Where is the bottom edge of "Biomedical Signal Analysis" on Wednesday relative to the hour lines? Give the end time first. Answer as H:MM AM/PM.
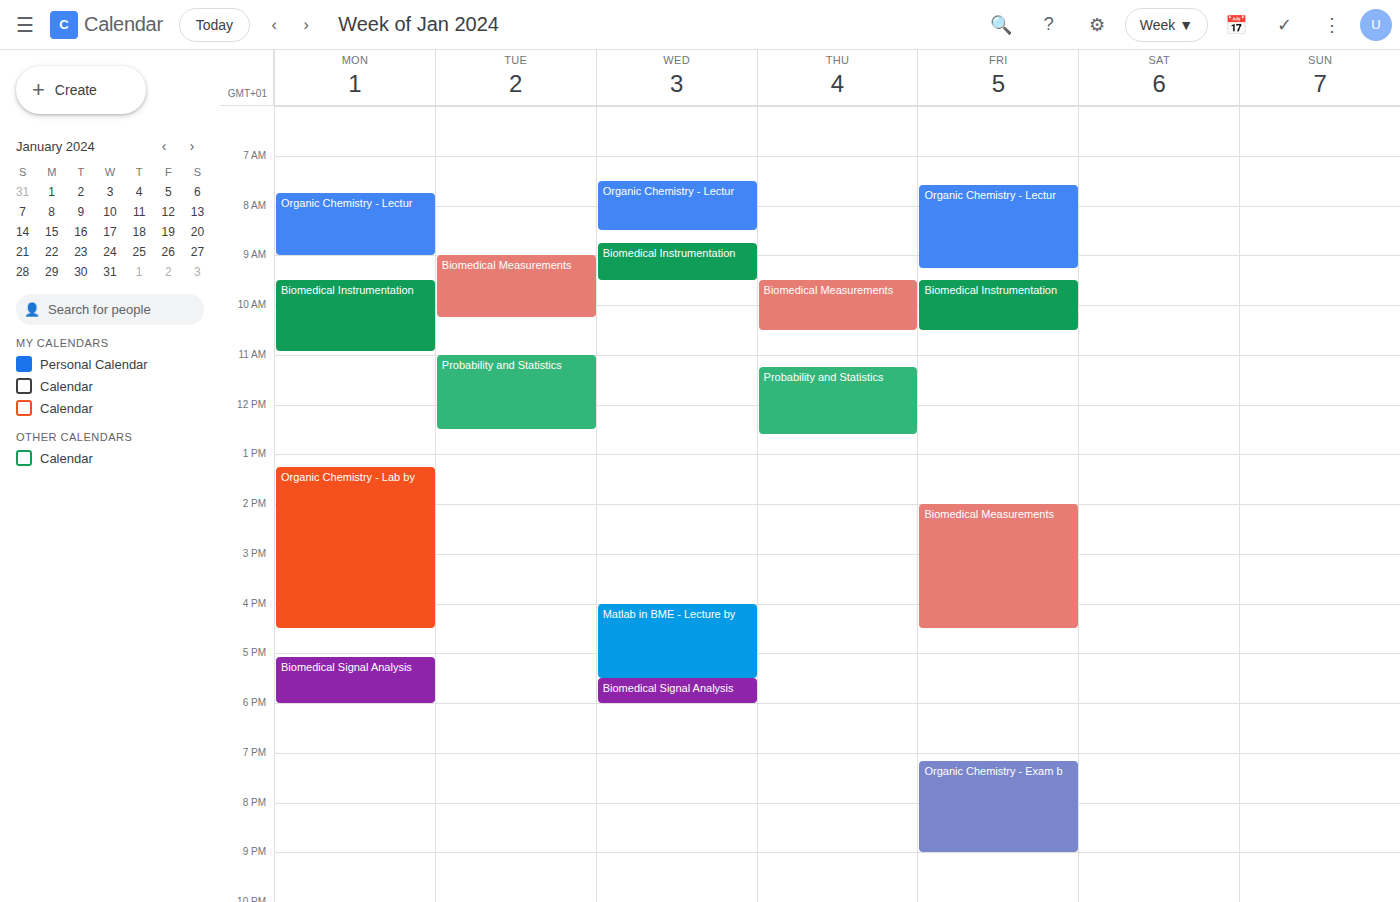
6:00 PM -- exactly on the 6 PM line.